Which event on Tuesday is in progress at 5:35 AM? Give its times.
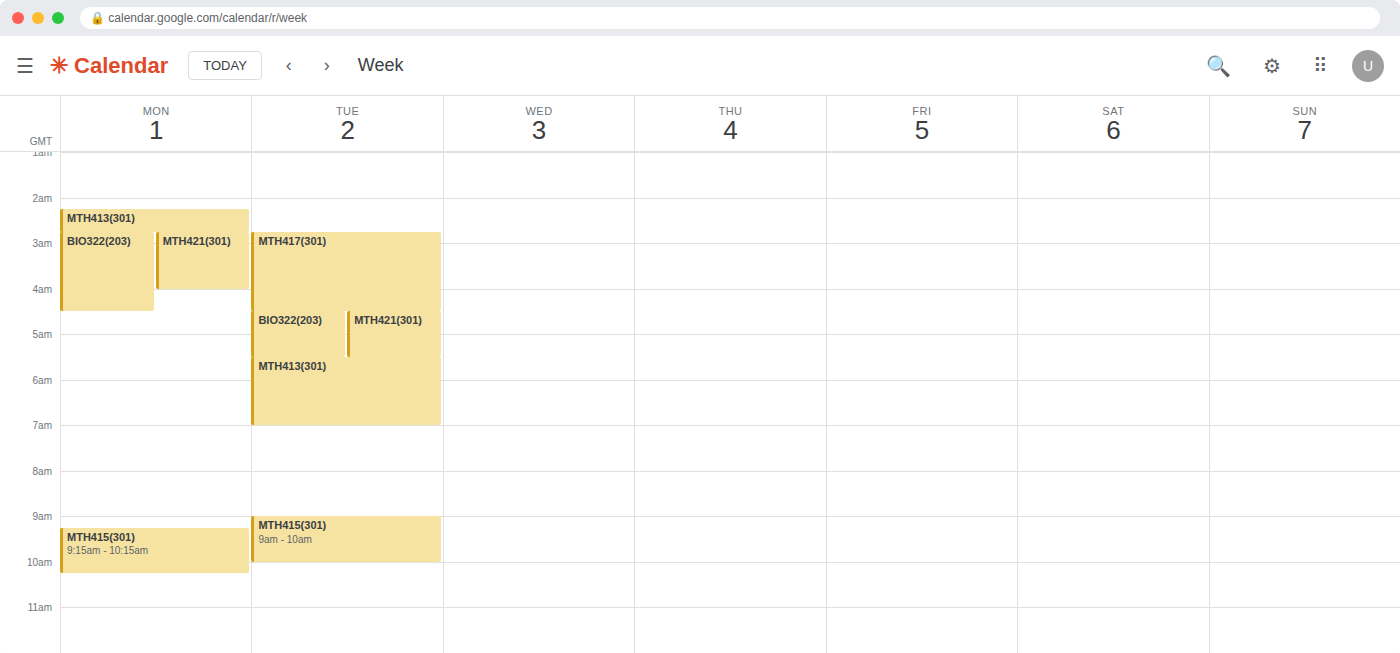
"MTH413(301)", 5:30 AM to 7:00 AM